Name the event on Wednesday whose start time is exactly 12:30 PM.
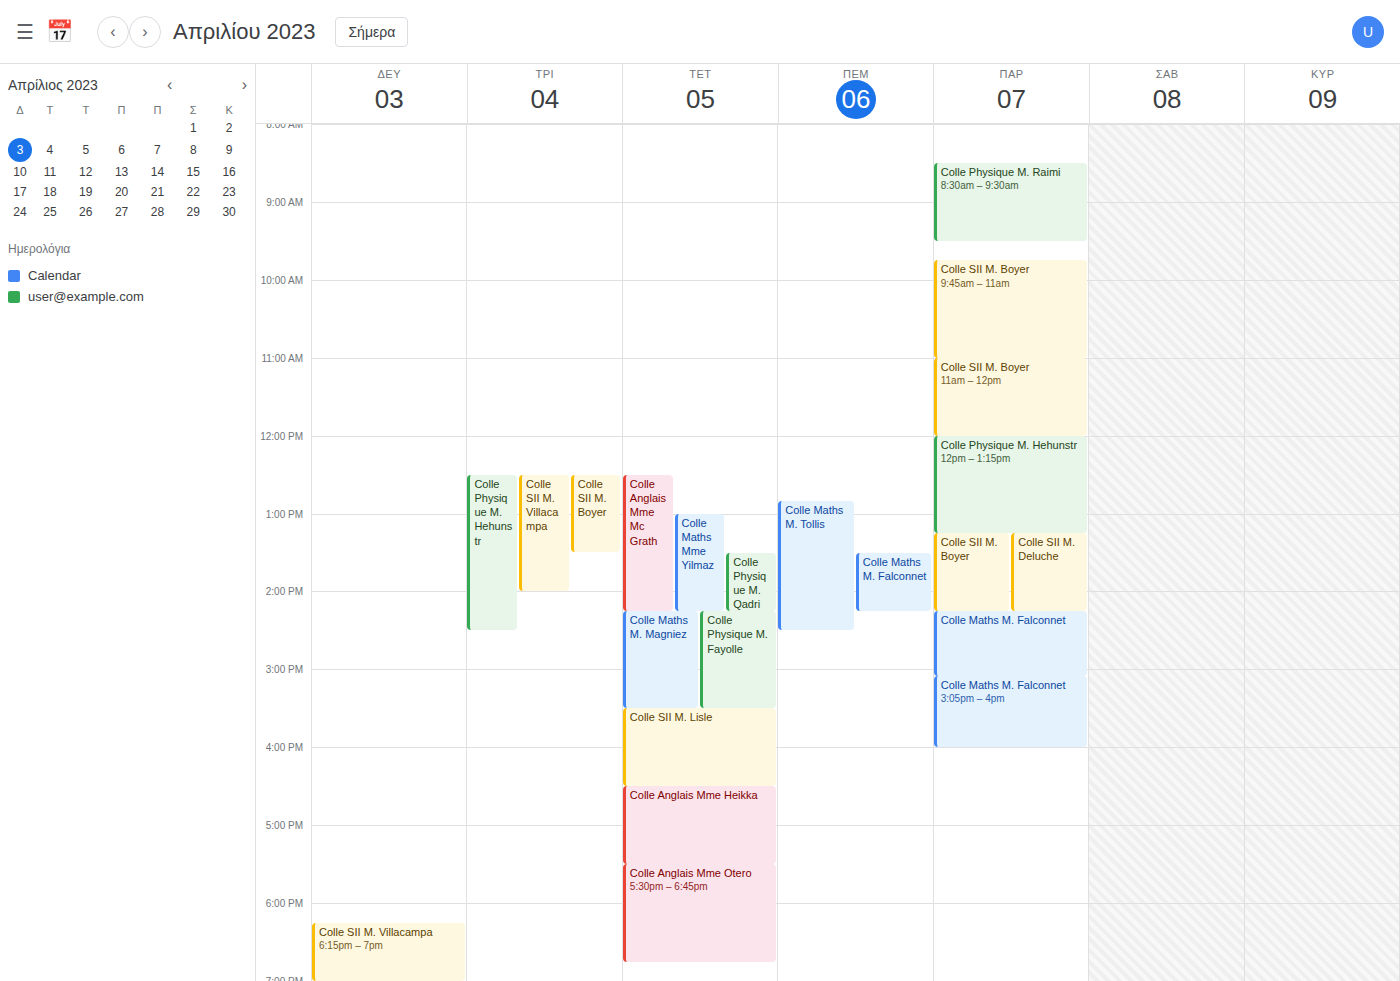
"Colle Anglais Mme Mc Grath"